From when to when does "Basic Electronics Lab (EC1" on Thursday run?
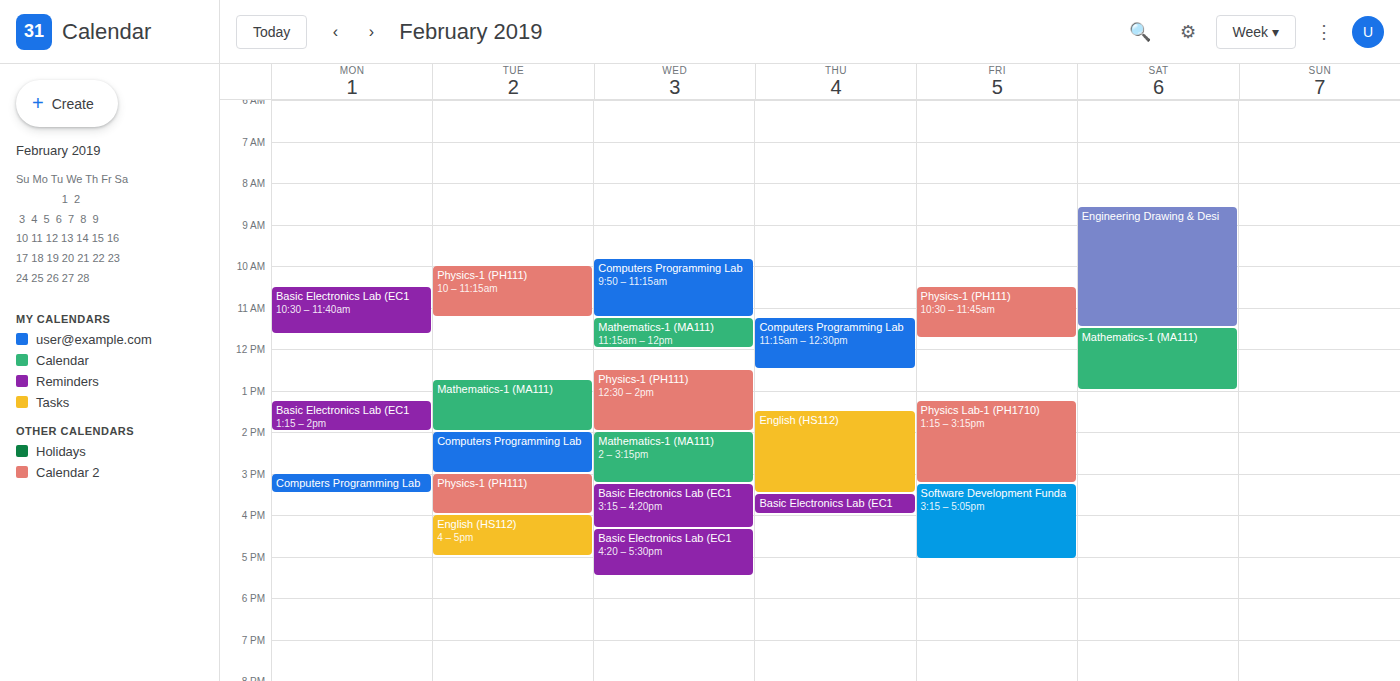
3:30 PM to 4:00 PM